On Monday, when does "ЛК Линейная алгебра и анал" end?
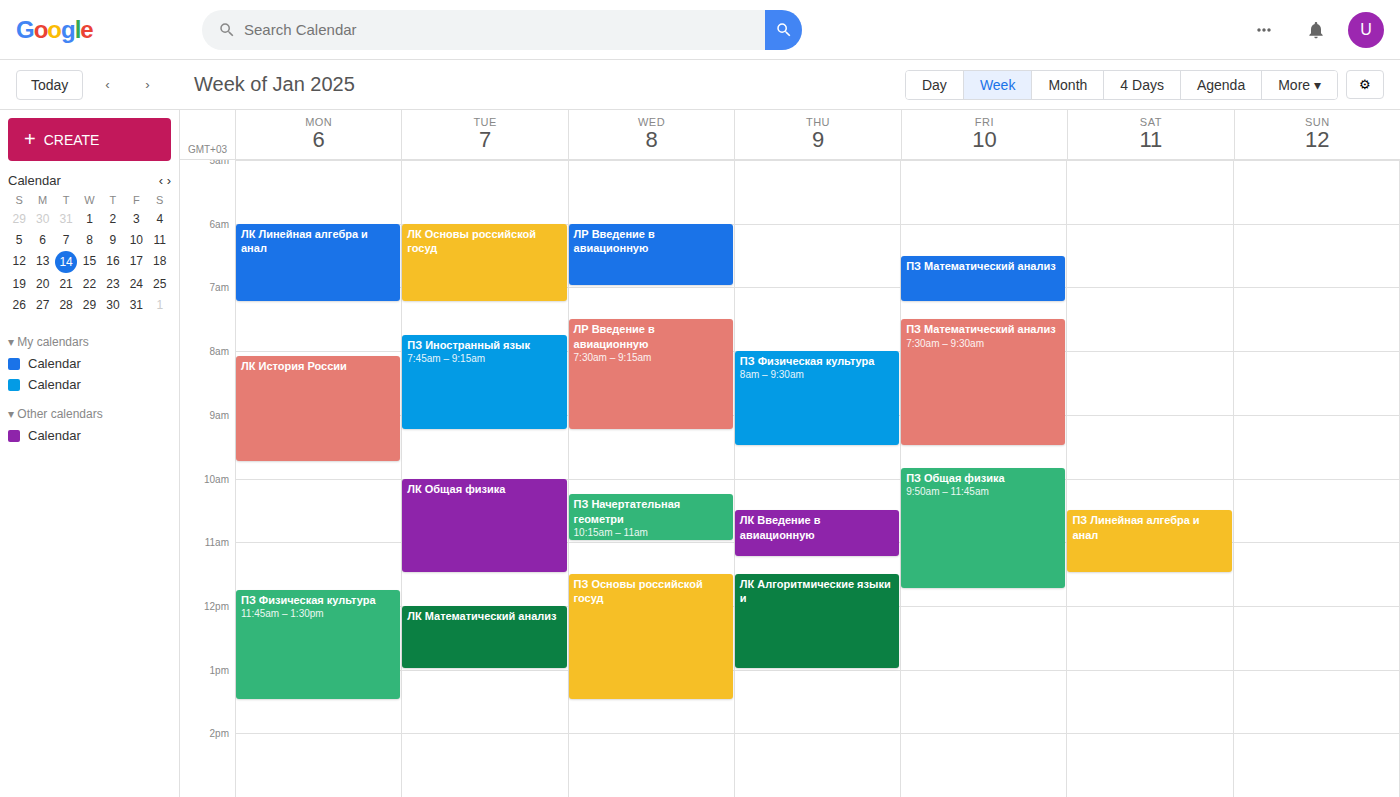
7:15 AM